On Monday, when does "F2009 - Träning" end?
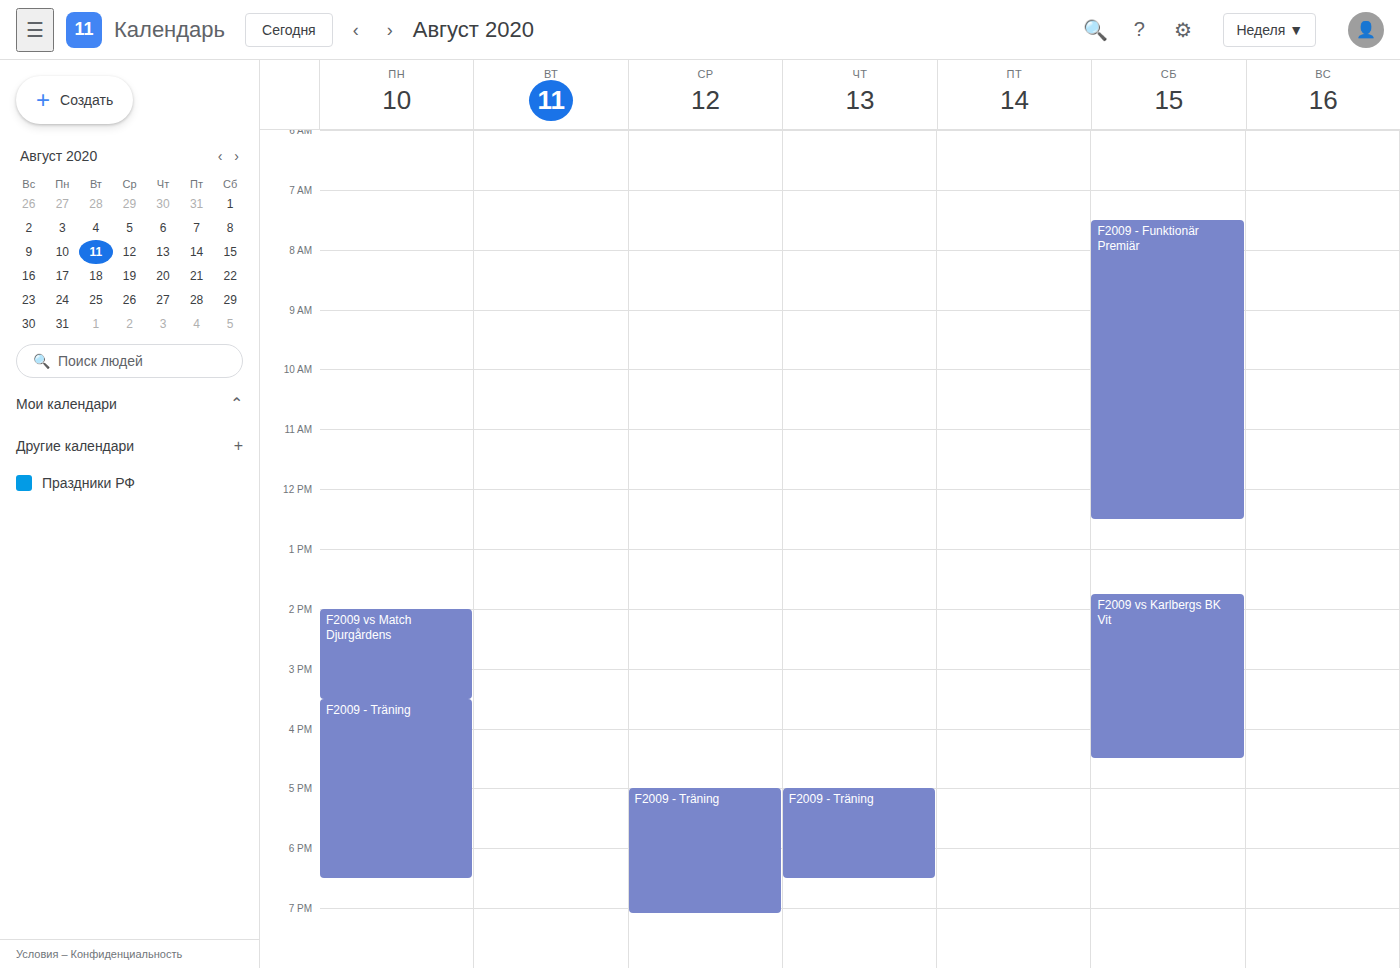
6:30 PM